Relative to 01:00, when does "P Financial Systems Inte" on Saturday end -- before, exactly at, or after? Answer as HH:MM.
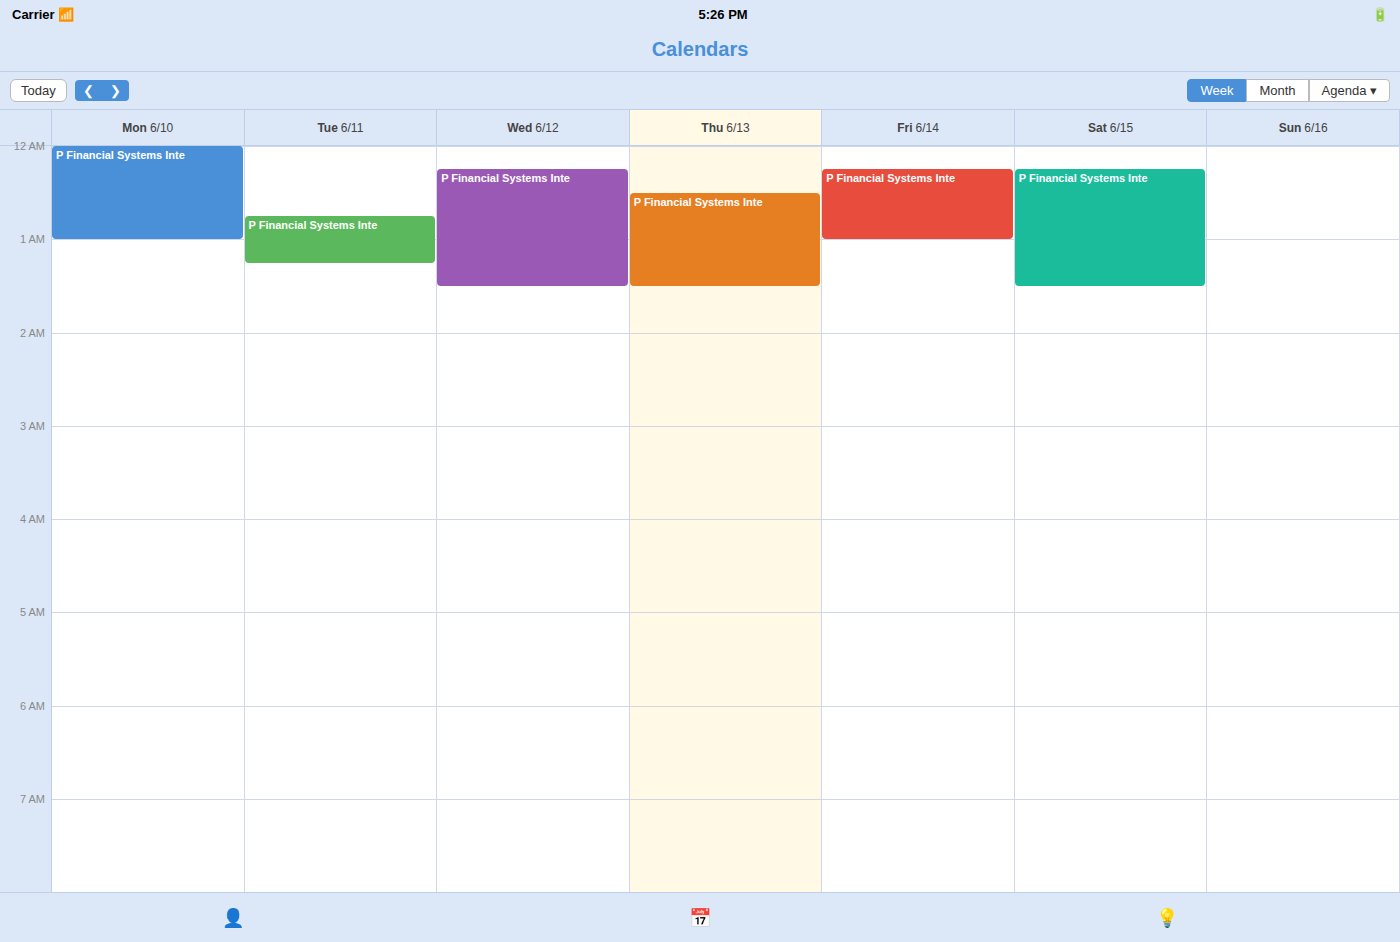
01:30 -- after 01:00, 30 minutes below the 01:00 line.